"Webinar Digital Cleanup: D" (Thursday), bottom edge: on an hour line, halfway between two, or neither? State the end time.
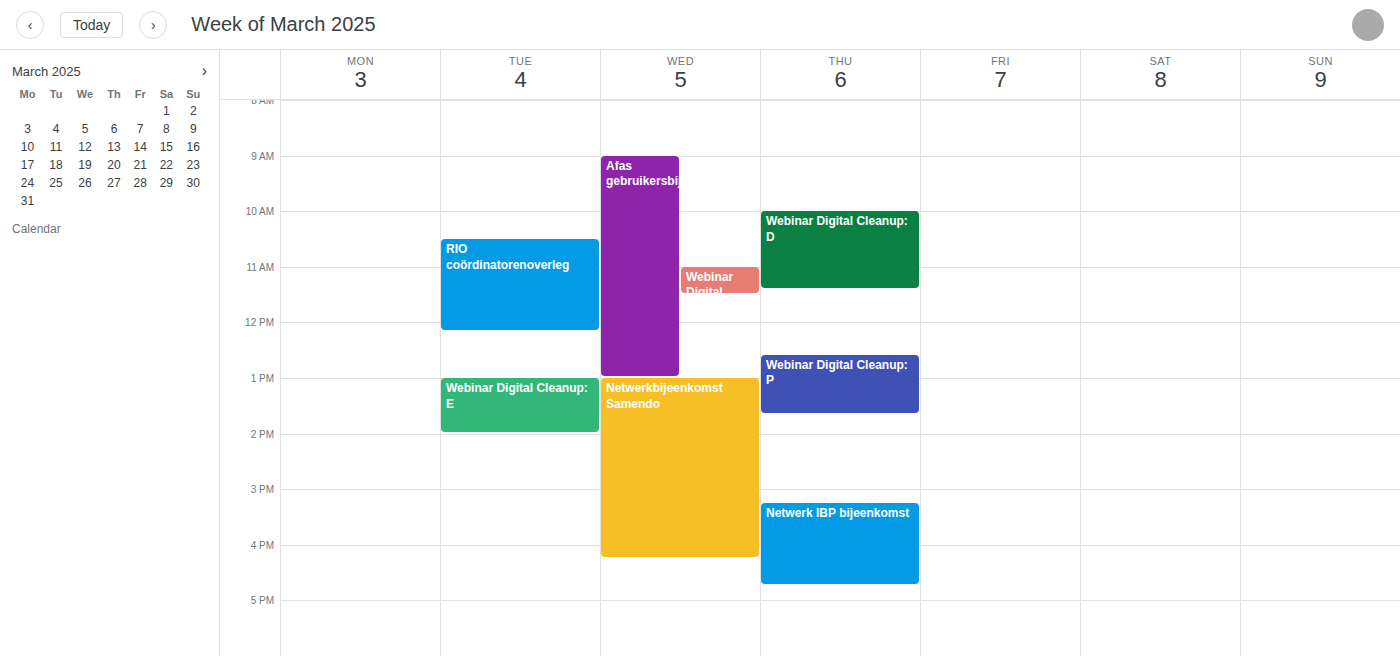
11:25 -- neither: 25 minutes below the 11:00 line and 35 minutes above the 12:00 line.